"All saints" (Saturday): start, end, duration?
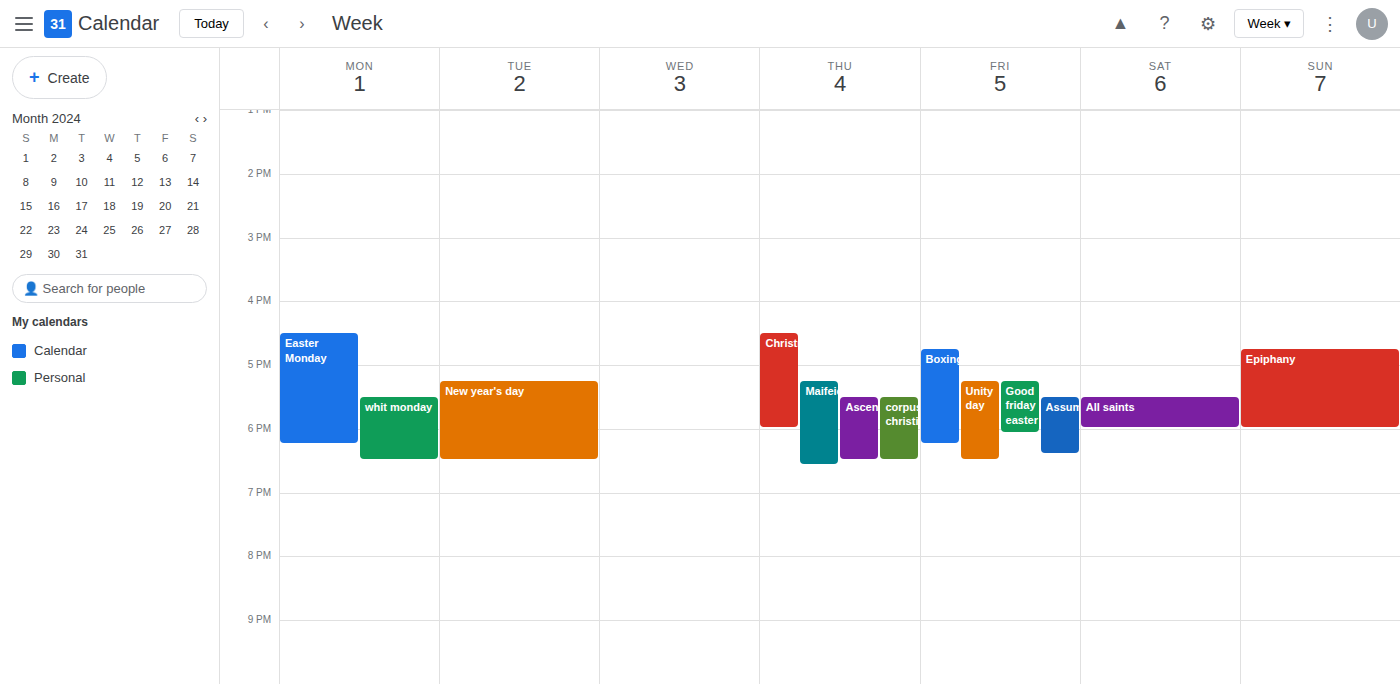
5:30 PM to 6:00 PM, 30 minutes